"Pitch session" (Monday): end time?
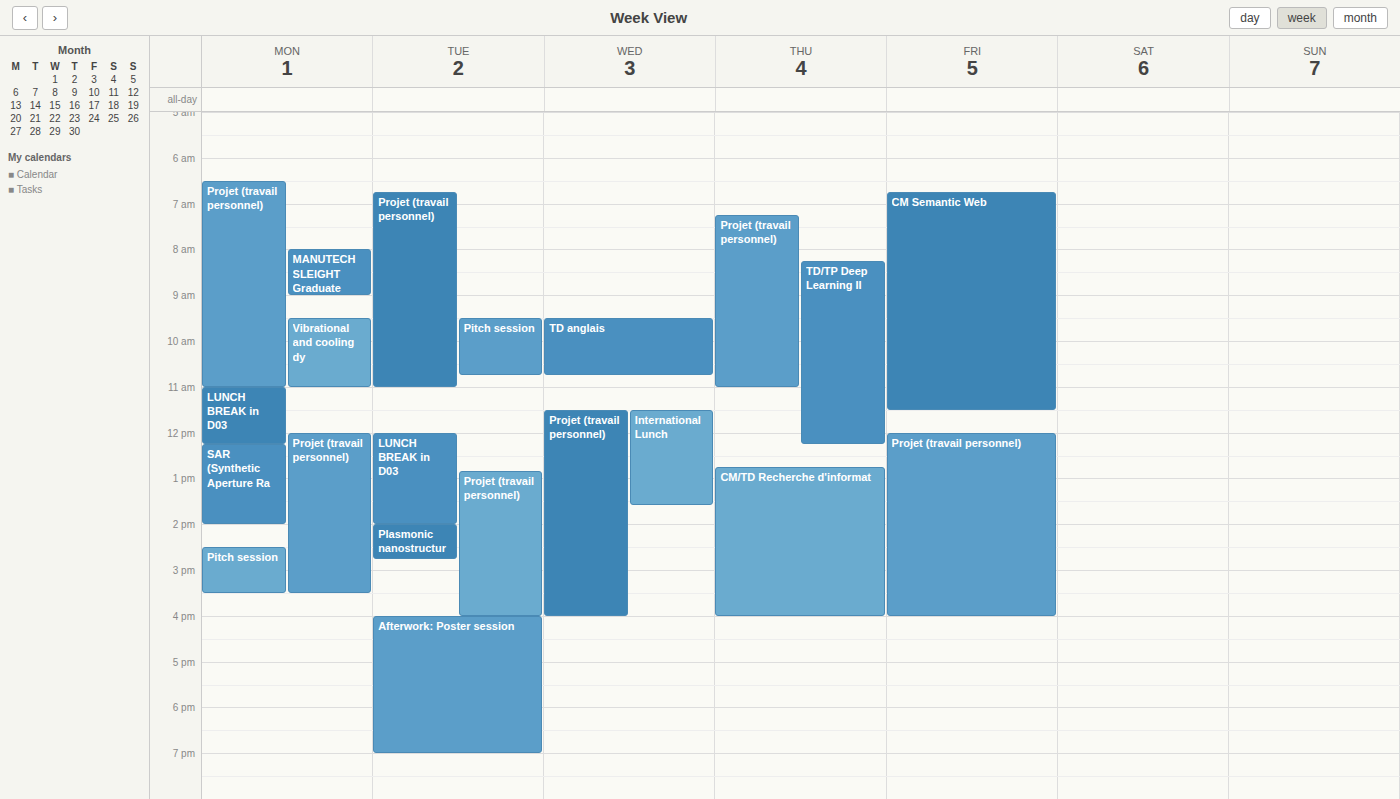
15:30